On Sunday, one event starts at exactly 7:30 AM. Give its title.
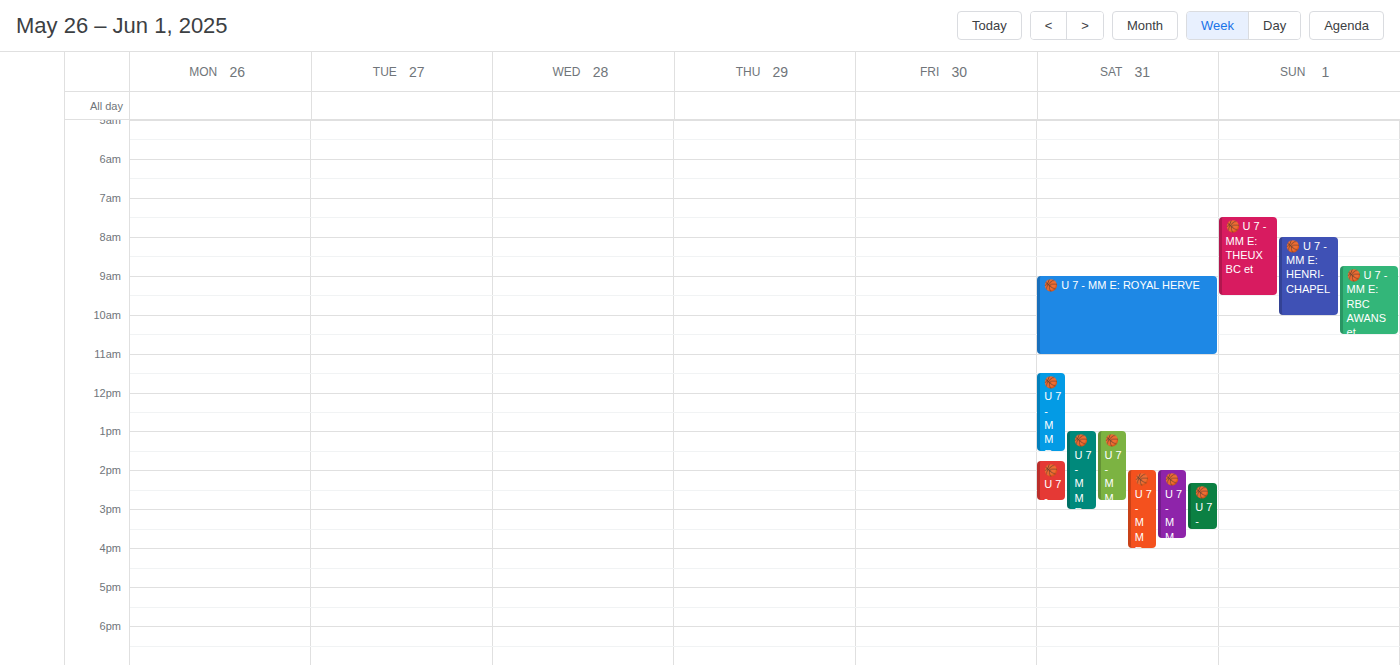
"🏀 U 7 - MM E: THEUX BC et"